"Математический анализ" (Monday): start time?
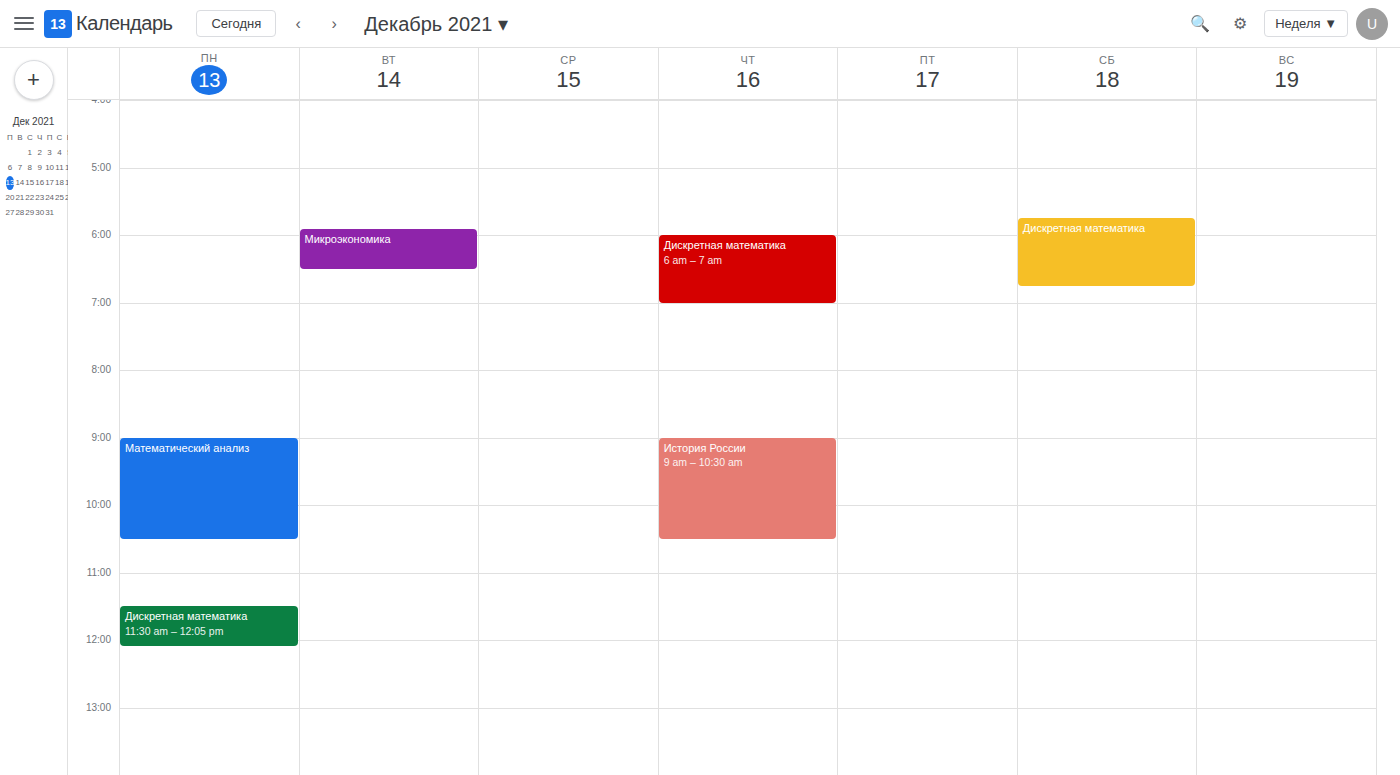
9:00 AM